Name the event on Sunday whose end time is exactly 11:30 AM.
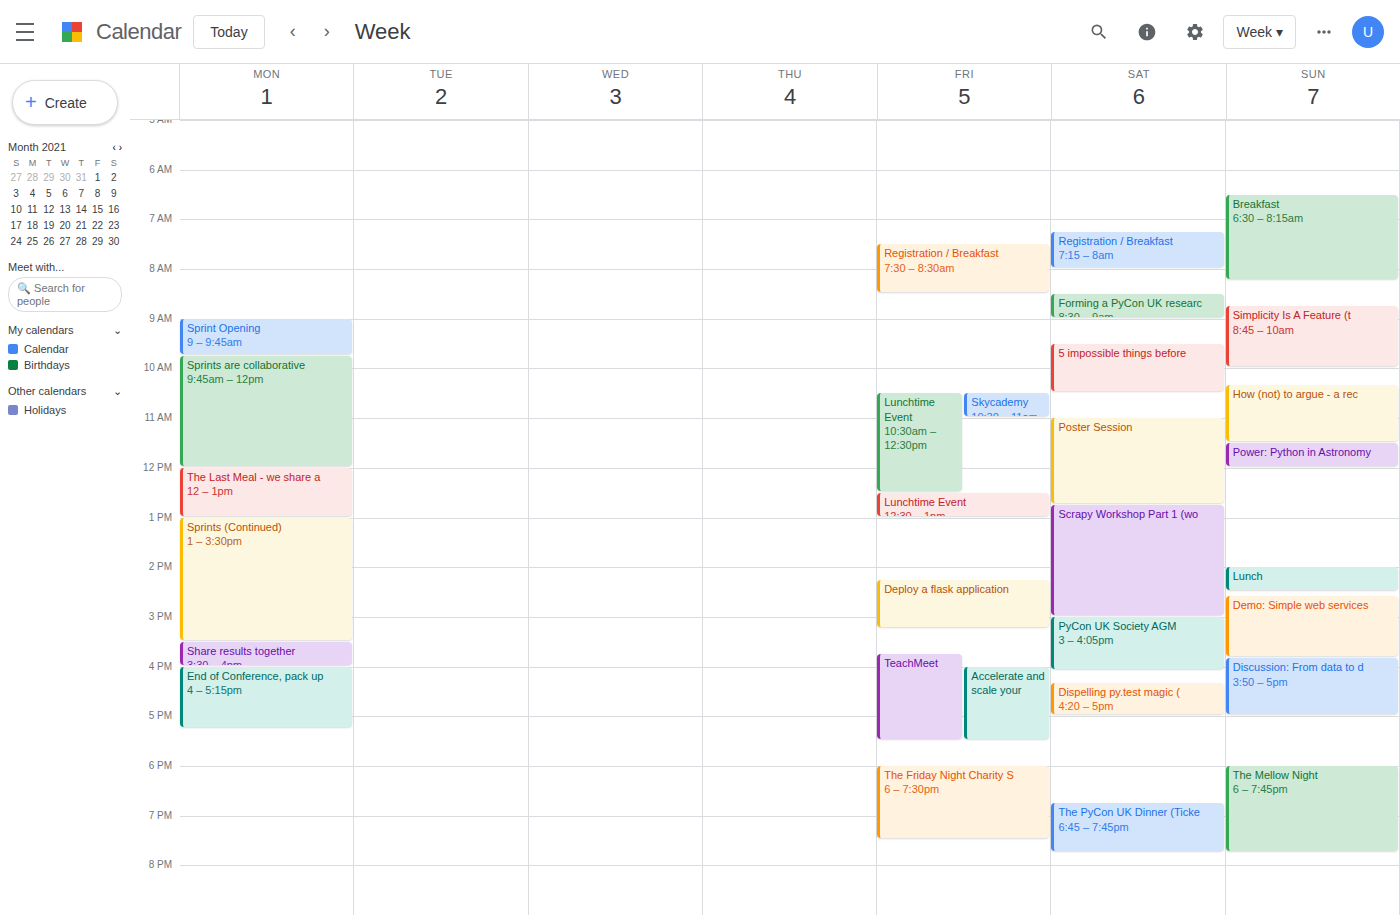
"How (not) to argue - a rec"